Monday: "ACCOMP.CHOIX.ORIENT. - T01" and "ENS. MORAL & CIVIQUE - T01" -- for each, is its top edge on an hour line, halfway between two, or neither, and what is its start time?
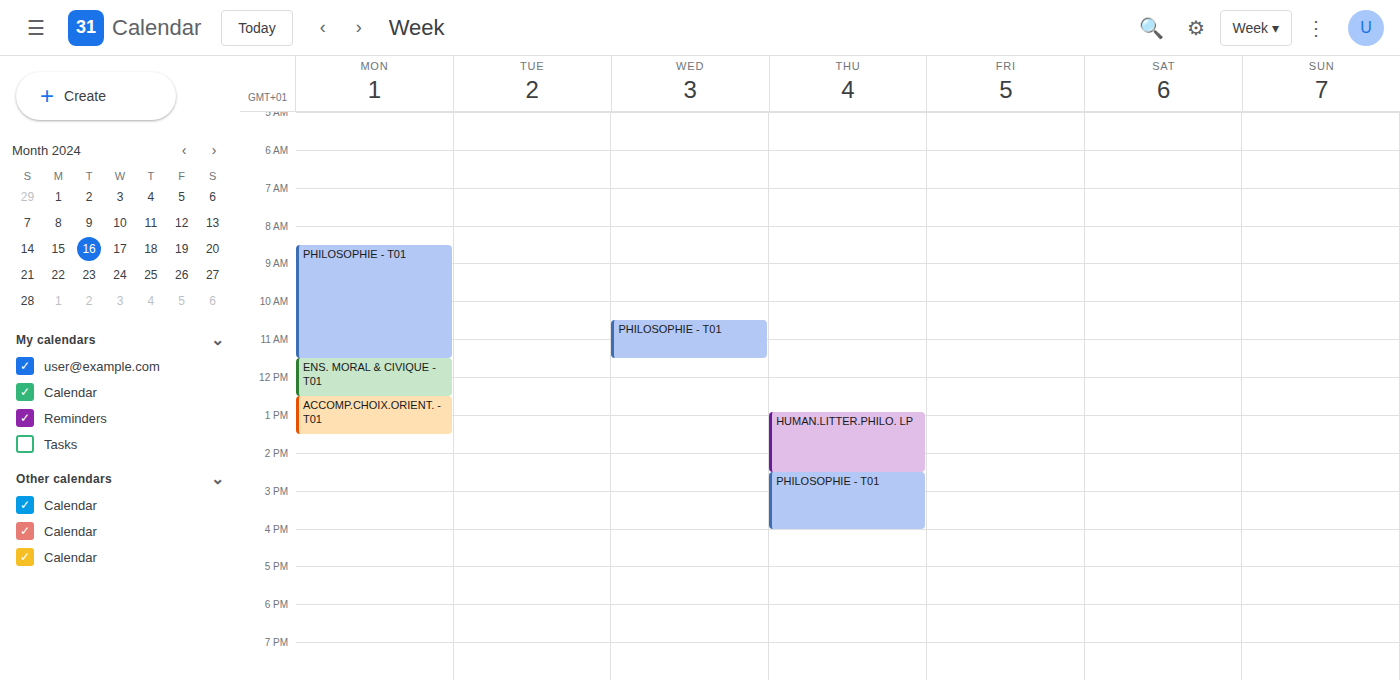
"ACCOMP.CHOIX.ORIENT. - T01": 12:30 PM, halfway between the 12 PM and 1 PM lines. "ENS. MORAL & CIVIQUE - T01": 11:30 AM, halfway between the 11 AM and 12 PM lines.